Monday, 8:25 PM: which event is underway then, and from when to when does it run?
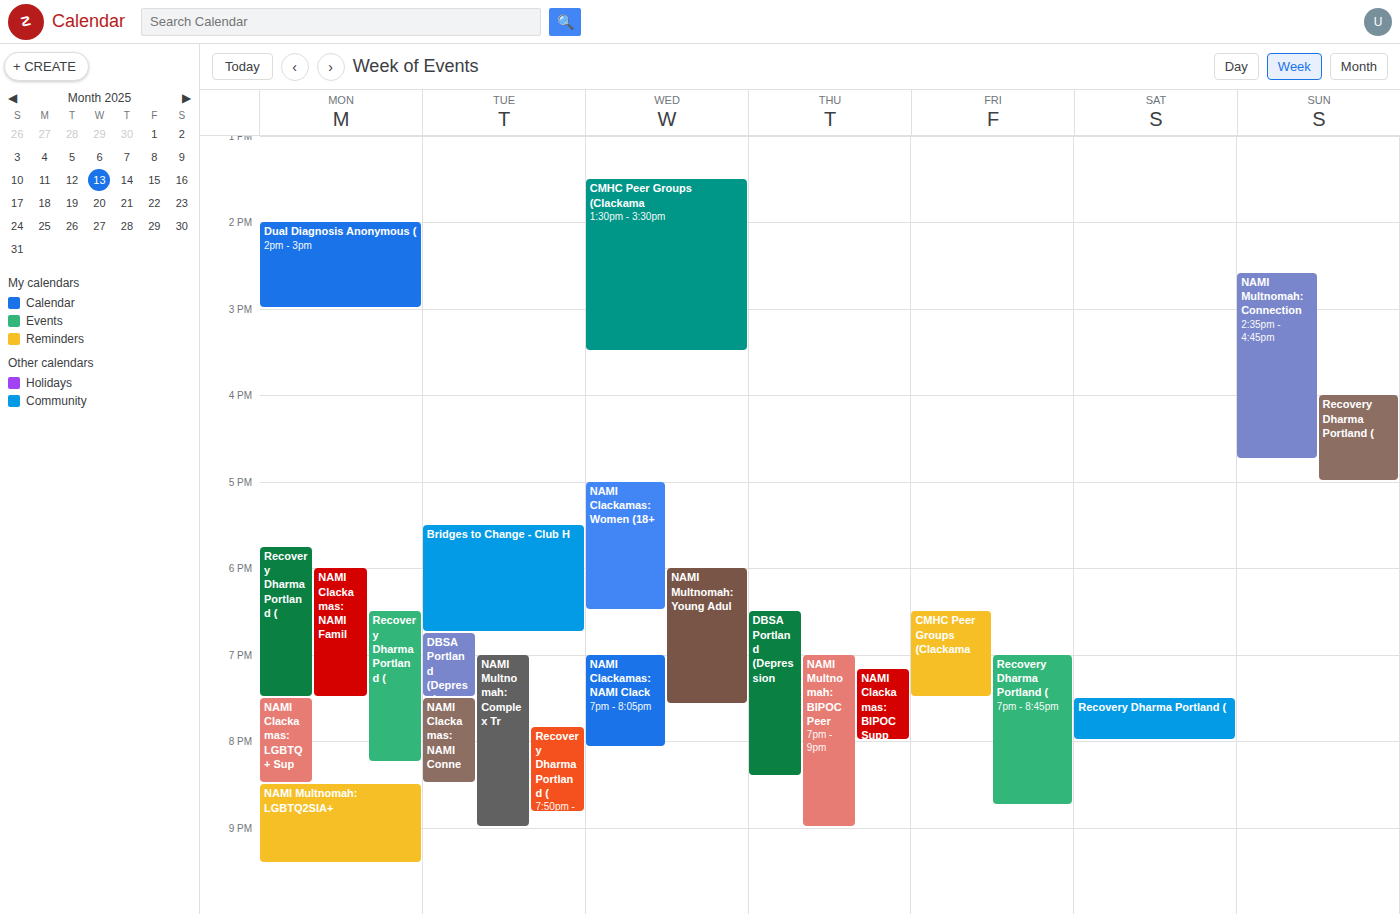
"NAMI Clackamas: LGBTQ+ Sup", 7:30 PM to 8:30 PM